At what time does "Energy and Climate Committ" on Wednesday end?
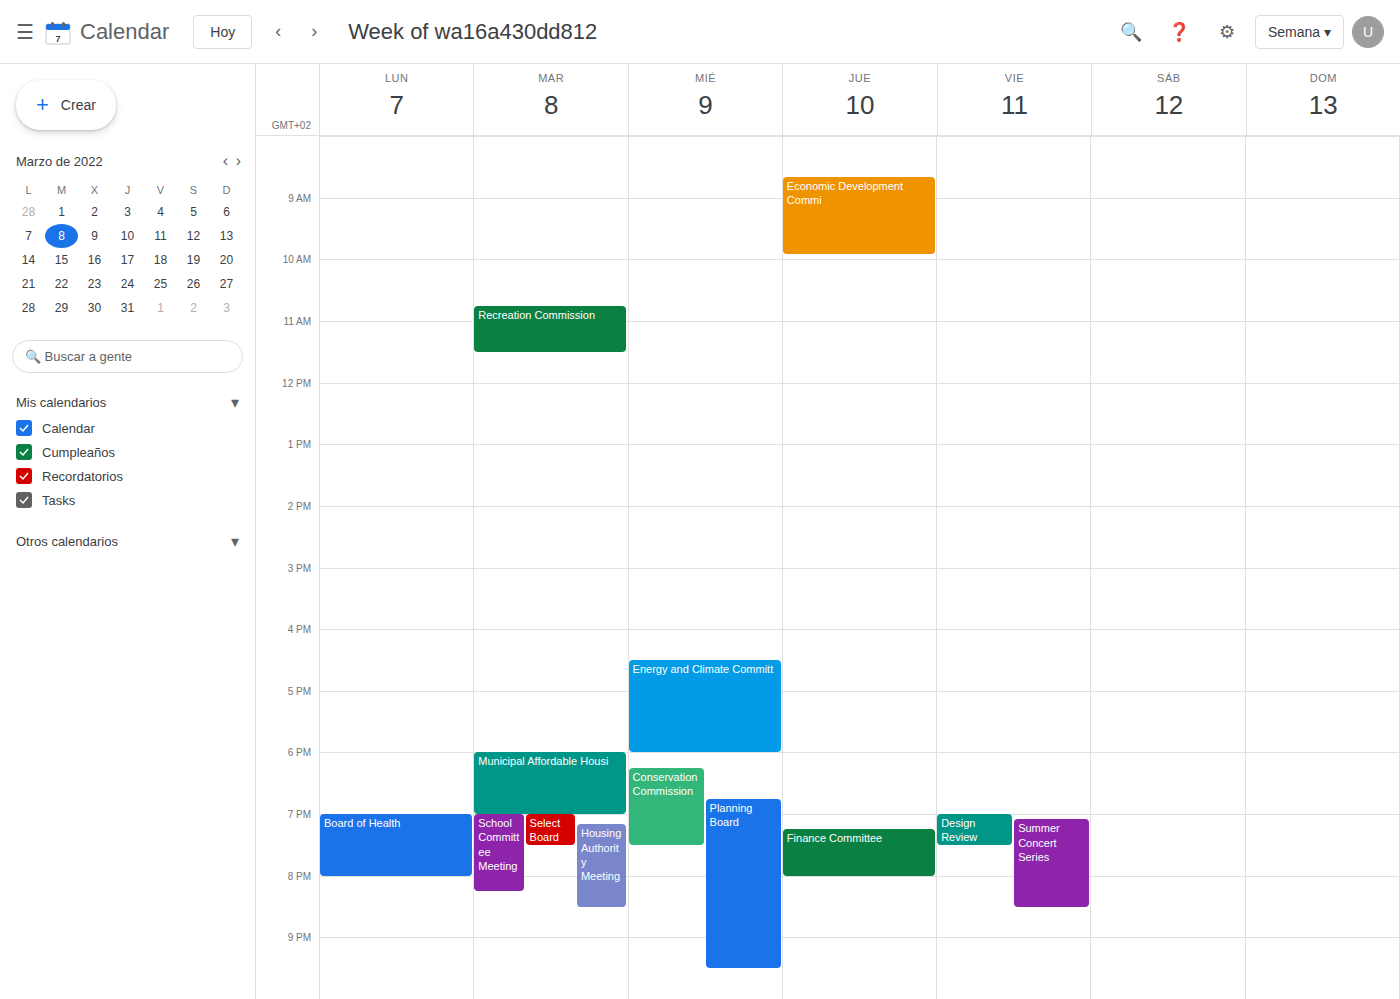
6:00 PM